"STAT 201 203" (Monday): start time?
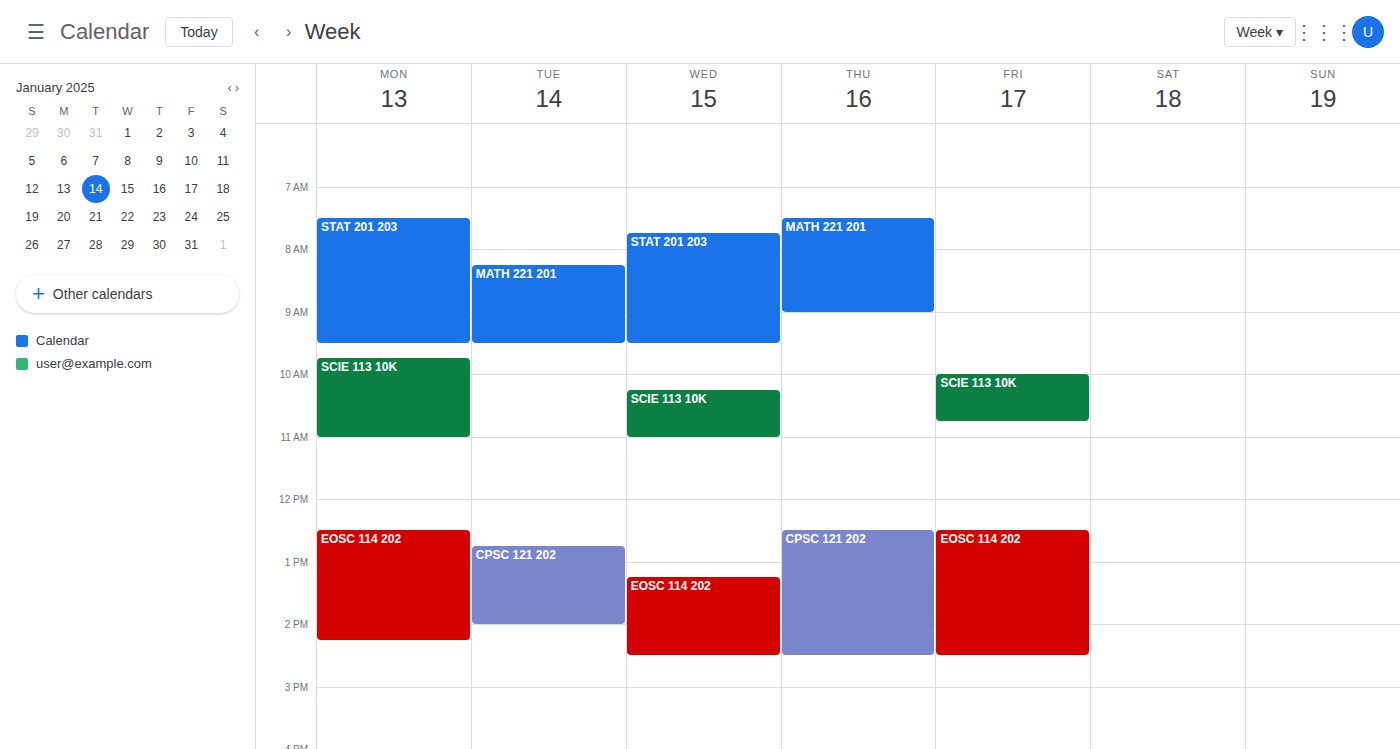
7:30 AM